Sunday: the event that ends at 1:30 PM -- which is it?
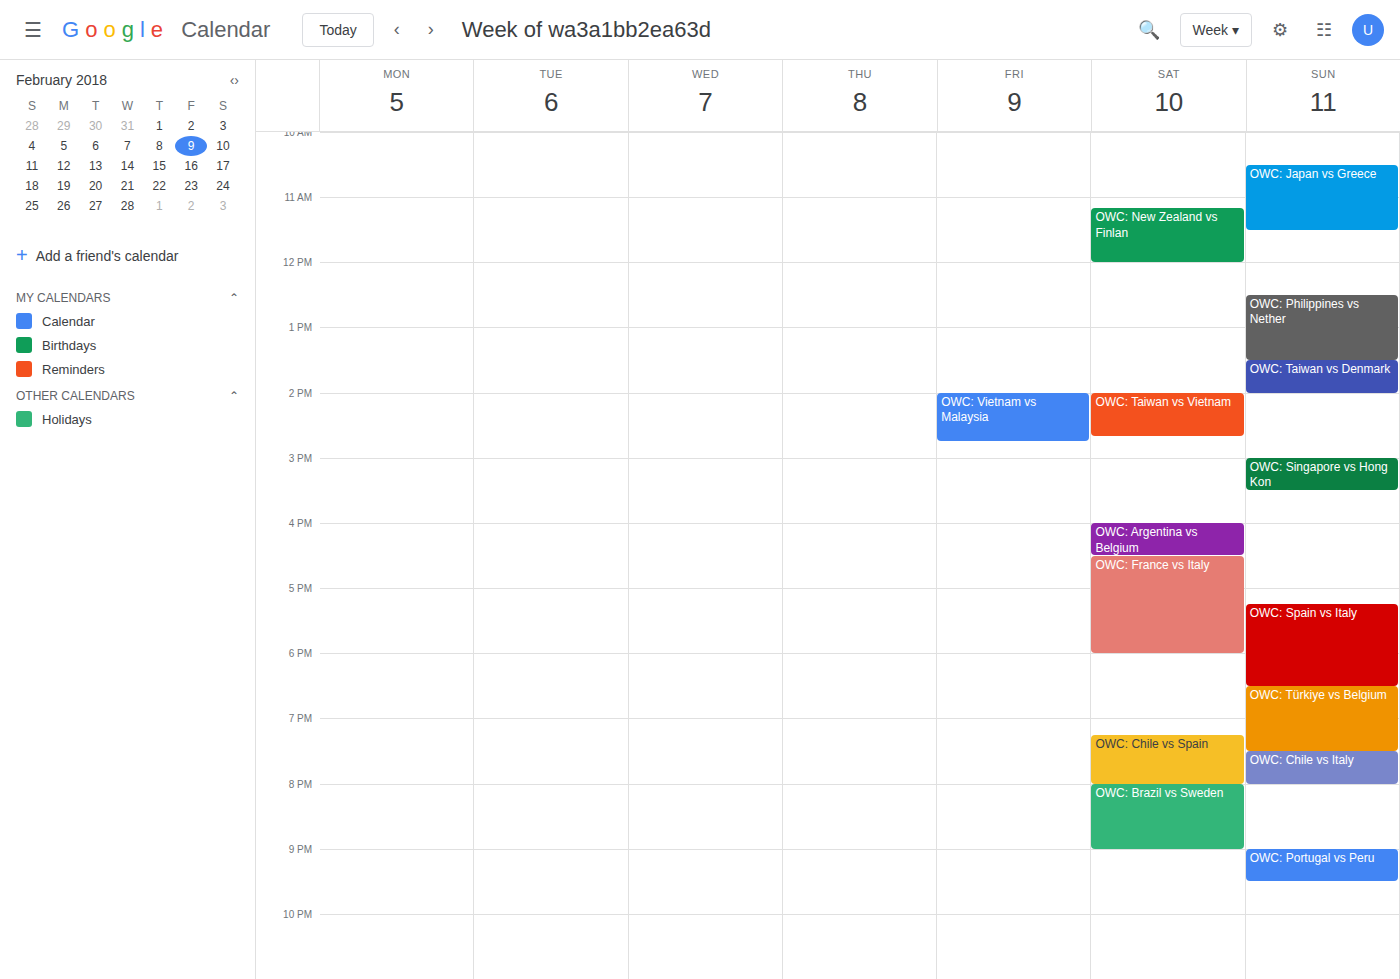
"OWC: Philippines vs Nether"